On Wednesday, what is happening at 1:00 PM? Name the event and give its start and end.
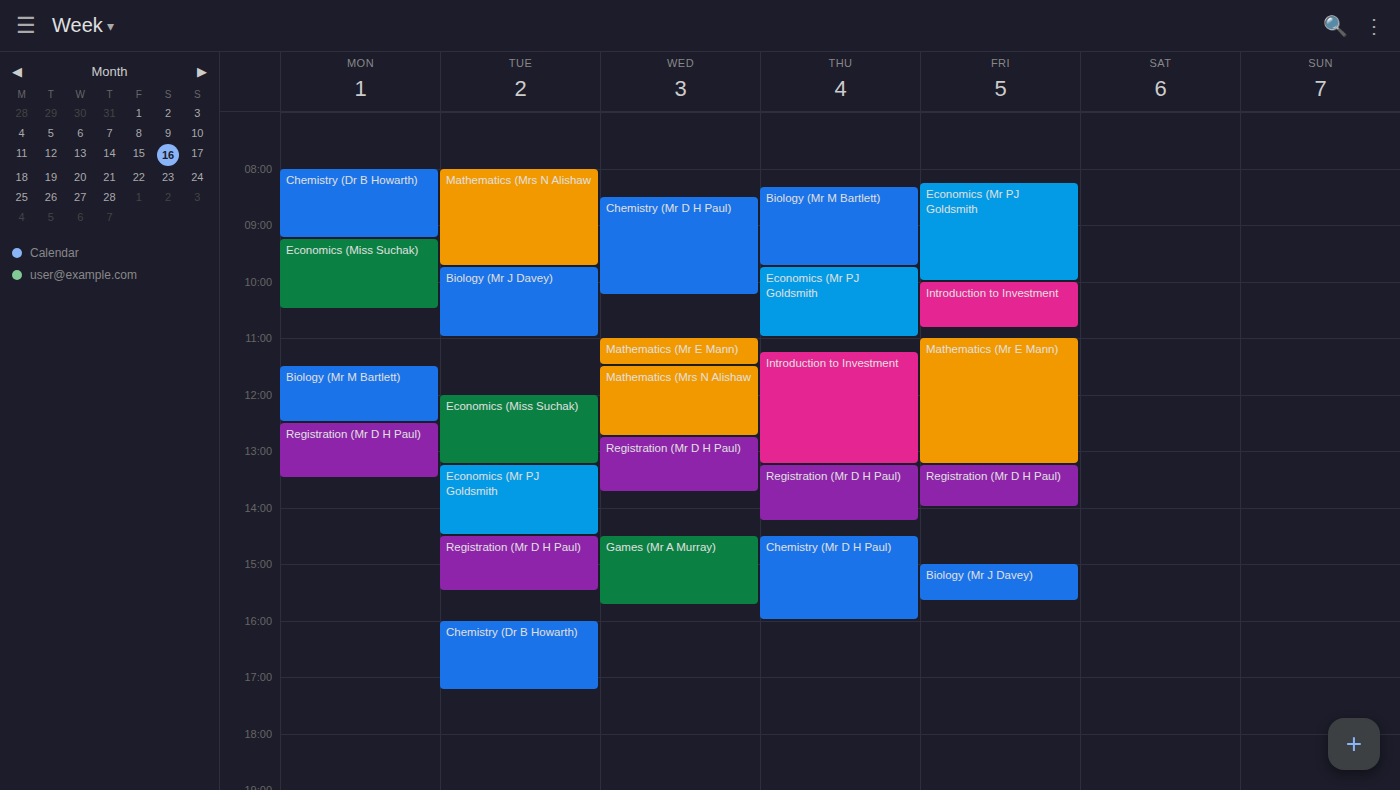
"Registration (Mr D H Paul)", 12:45 PM to 1:45 PM